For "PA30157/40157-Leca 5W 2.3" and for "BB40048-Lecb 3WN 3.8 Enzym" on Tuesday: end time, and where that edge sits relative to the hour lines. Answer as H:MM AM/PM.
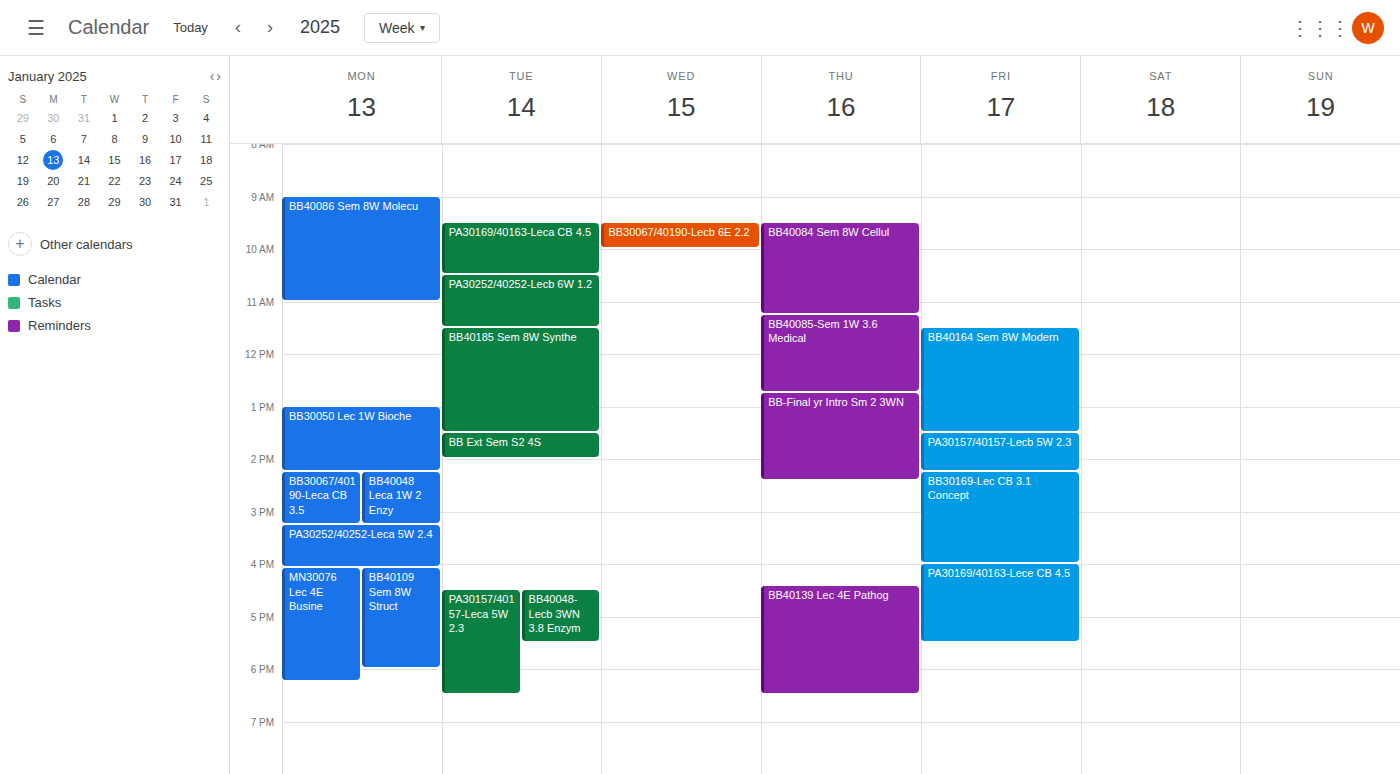
"PA30157/40157-Leca 5W 2.3": 6:30 PM, halfway between the 6 PM and 7 PM lines. "BB40048-Lecb 3WN 3.8 Enzym": 5:30 PM, halfway between the 5 PM and 6 PM lines.